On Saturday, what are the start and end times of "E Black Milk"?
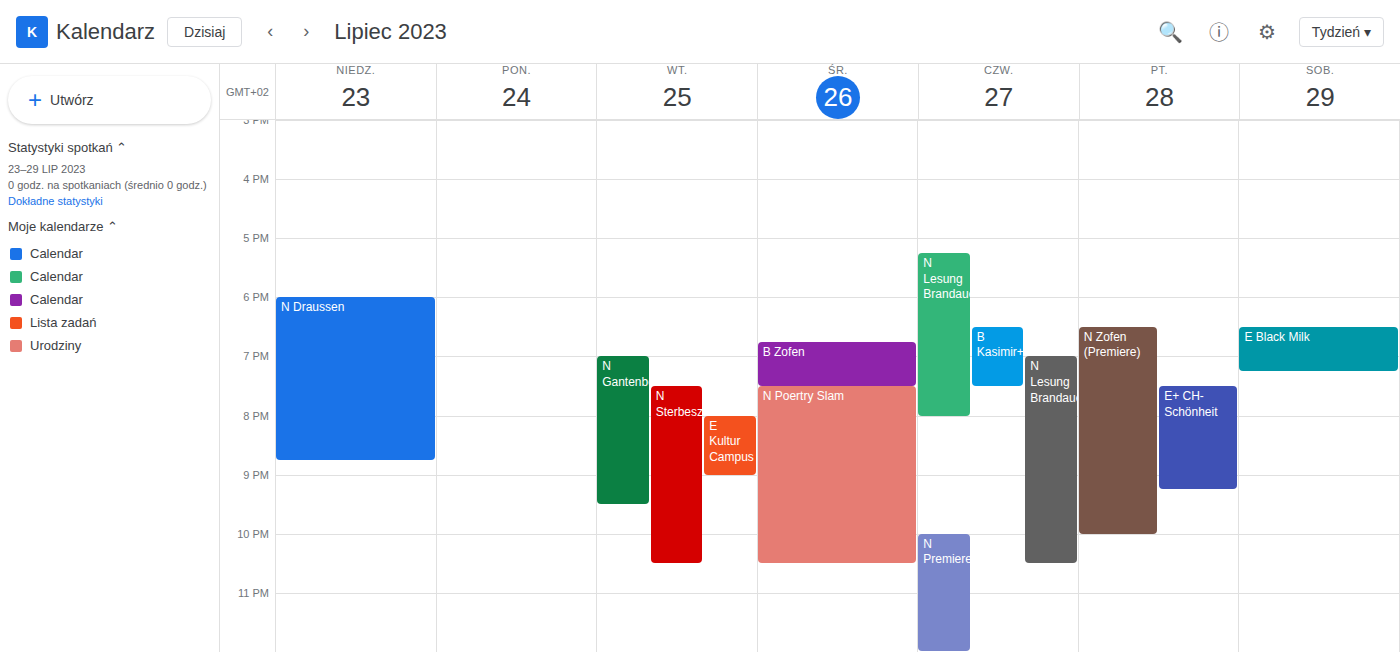
6:30 PM to 7:15 PM